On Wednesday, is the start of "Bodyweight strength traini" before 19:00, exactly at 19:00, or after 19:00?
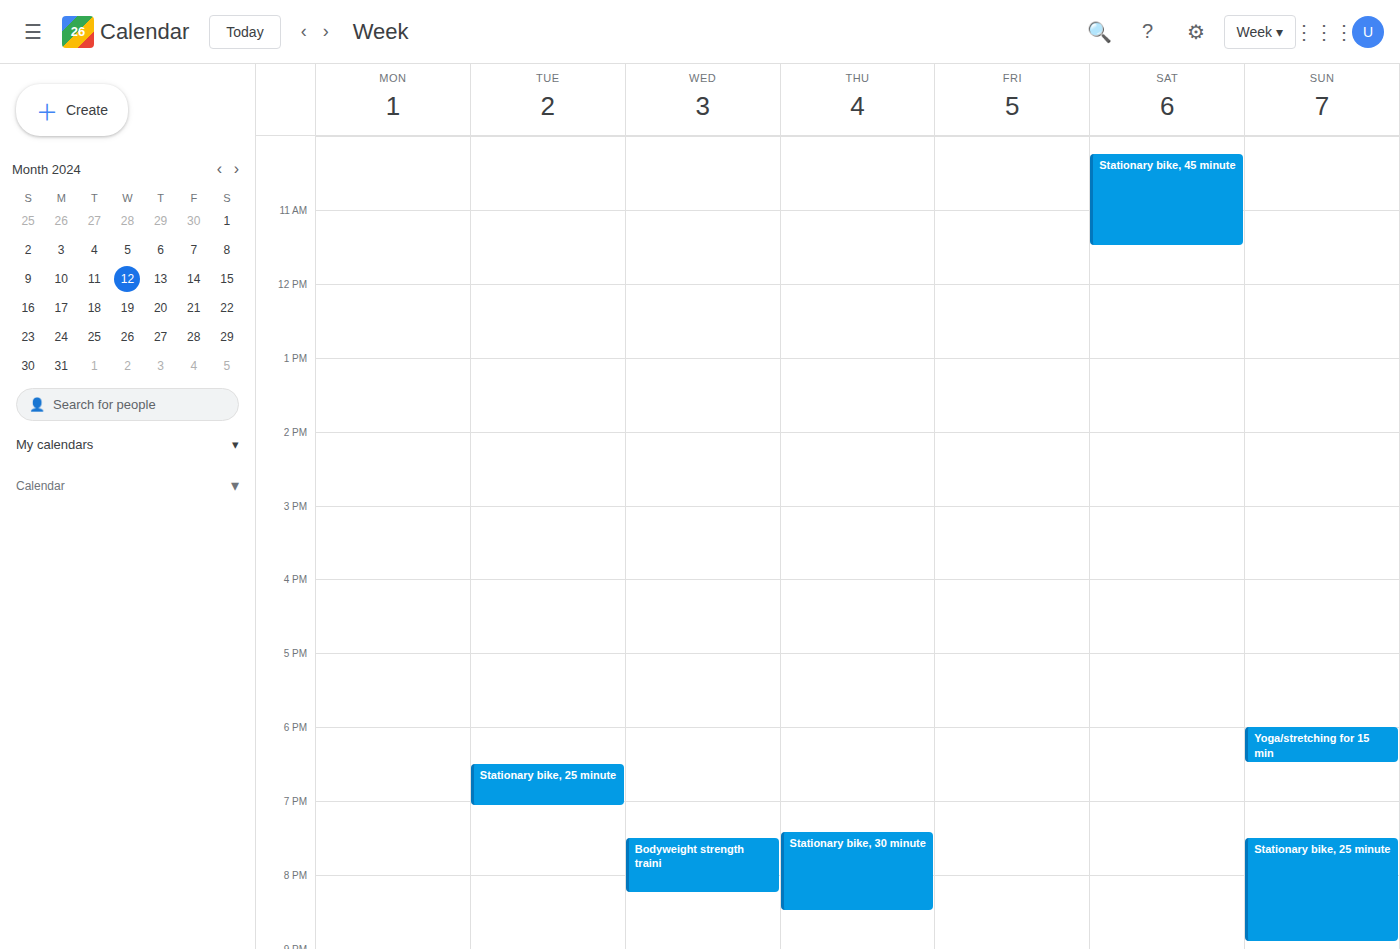
19:30 -- after 19:00, 30 minutes below the 19:00 line.